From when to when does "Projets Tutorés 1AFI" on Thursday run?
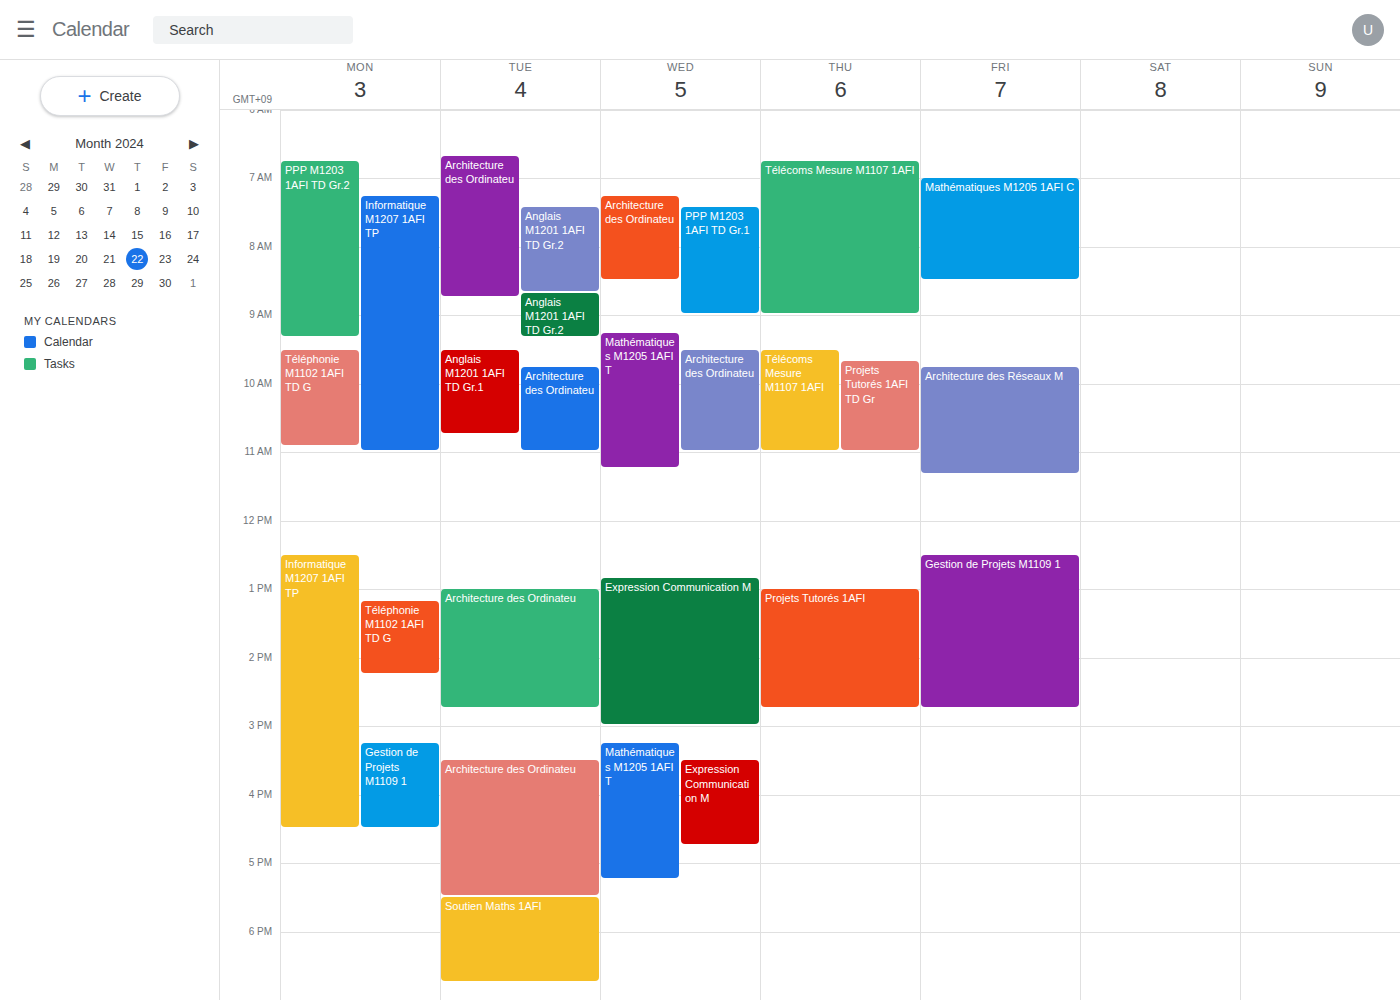
1:00 PM to 2:45 PM